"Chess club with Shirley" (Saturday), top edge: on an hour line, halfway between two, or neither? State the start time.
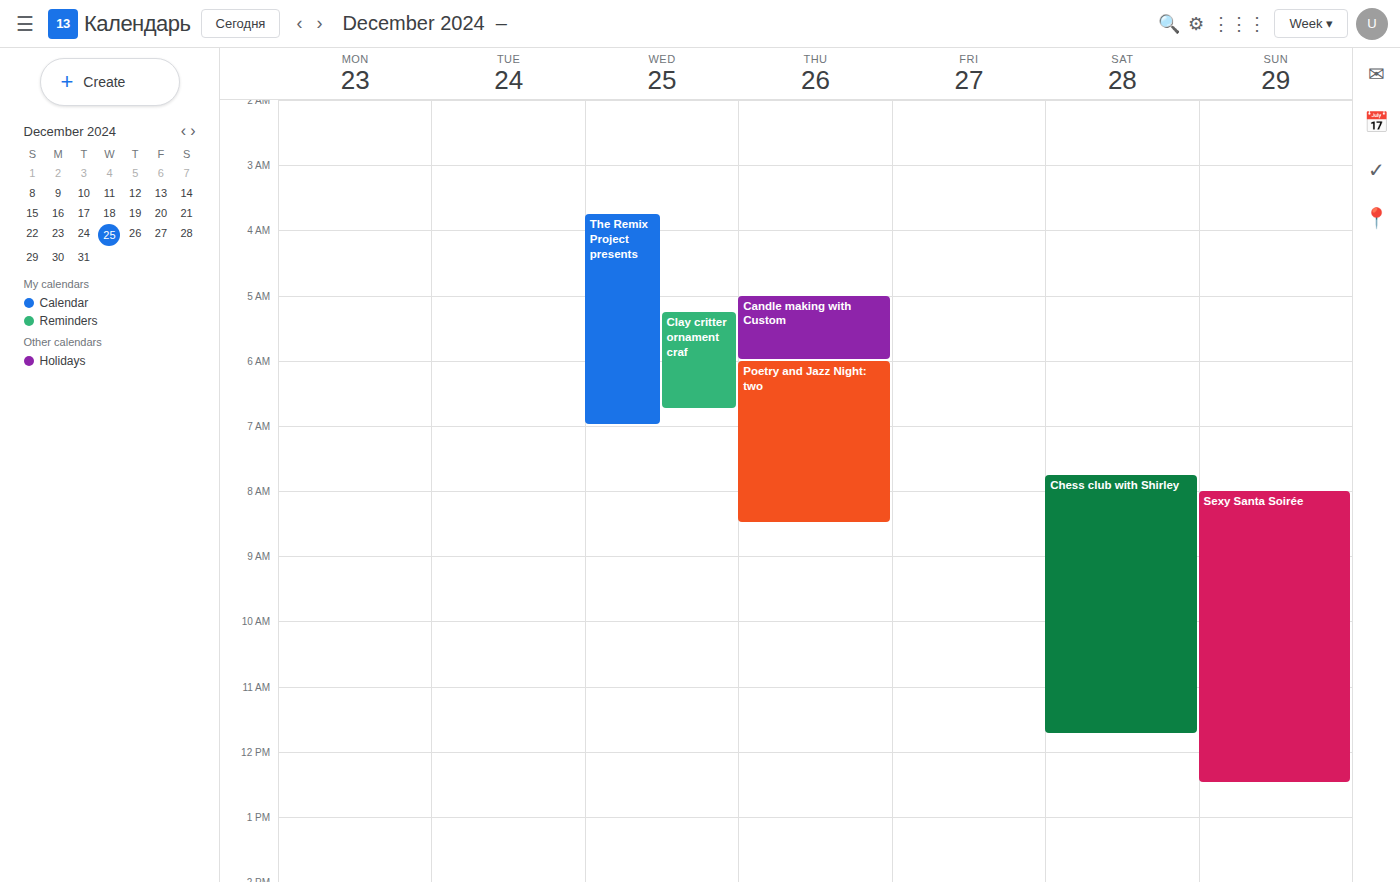
7:45 AM -- neither: three quarters of the way from the 7 AM line to the 8 AM line.